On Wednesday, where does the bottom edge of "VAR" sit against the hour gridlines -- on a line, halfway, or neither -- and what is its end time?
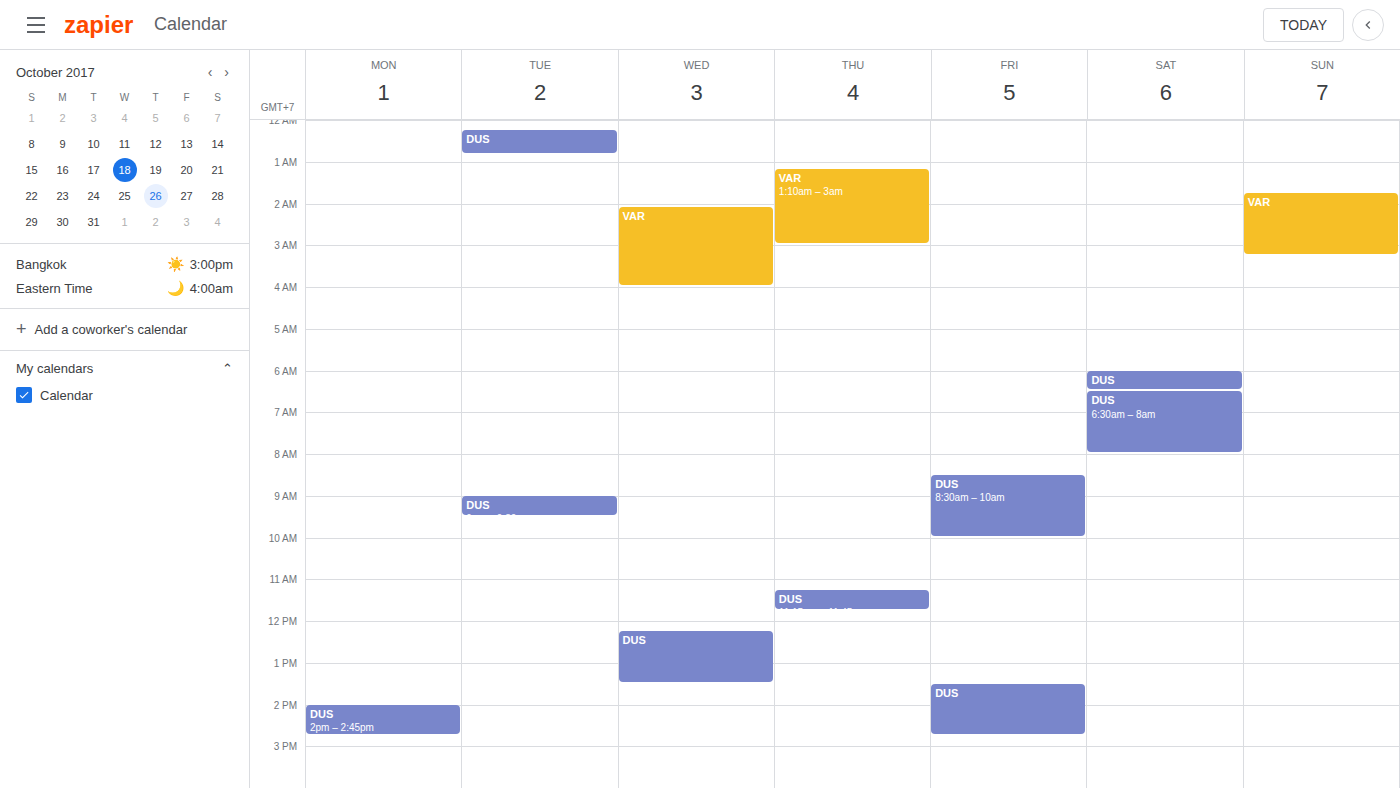
04:00 -- exactly on the 04:00 line.